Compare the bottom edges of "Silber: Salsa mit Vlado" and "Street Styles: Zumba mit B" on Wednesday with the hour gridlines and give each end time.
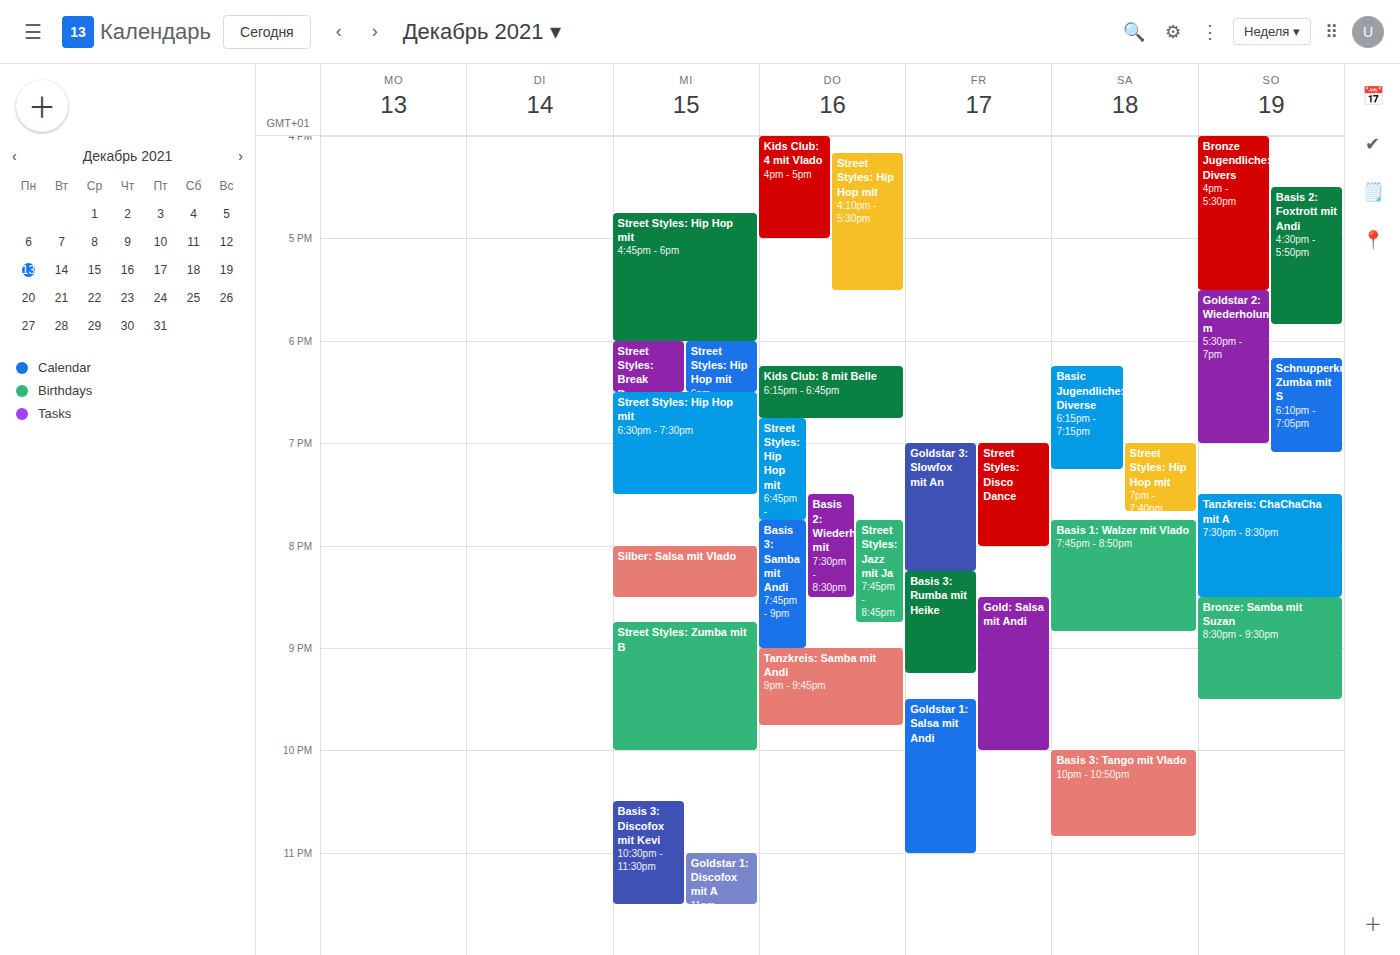
"Silber: Salsa mit Vlado": 20:30, halfway between the 20:00 and 21:00 lines. "Street Styles: Zumba mit B": 22:00, exactly on the 22:00 line.